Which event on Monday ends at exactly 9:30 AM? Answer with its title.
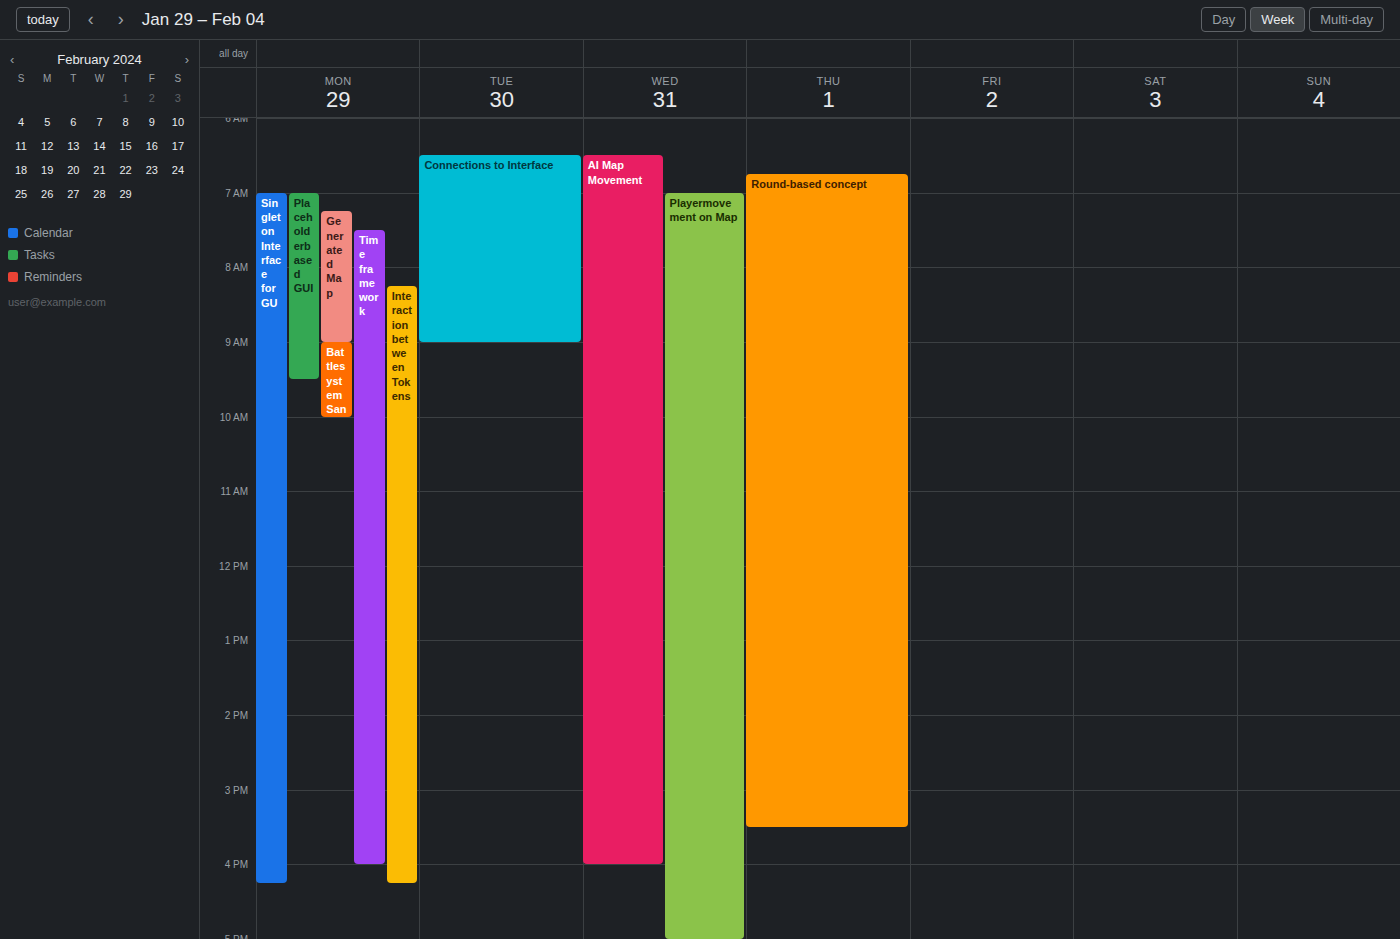
"Placeholderbased GUI"